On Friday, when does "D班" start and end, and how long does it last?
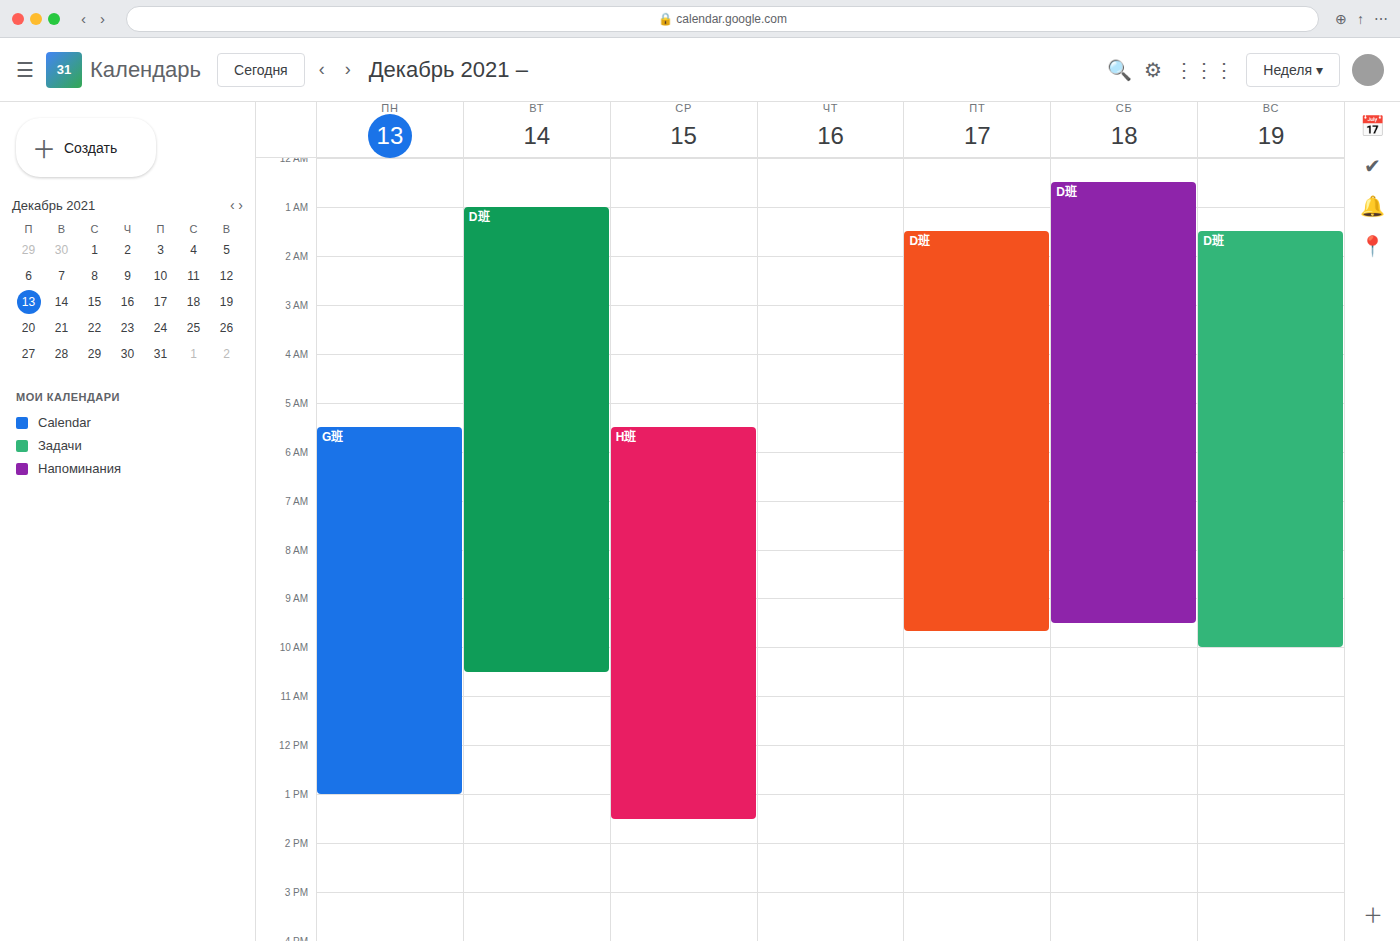
1:30 AM to 9:40 AM, 8 hours 10 minutes